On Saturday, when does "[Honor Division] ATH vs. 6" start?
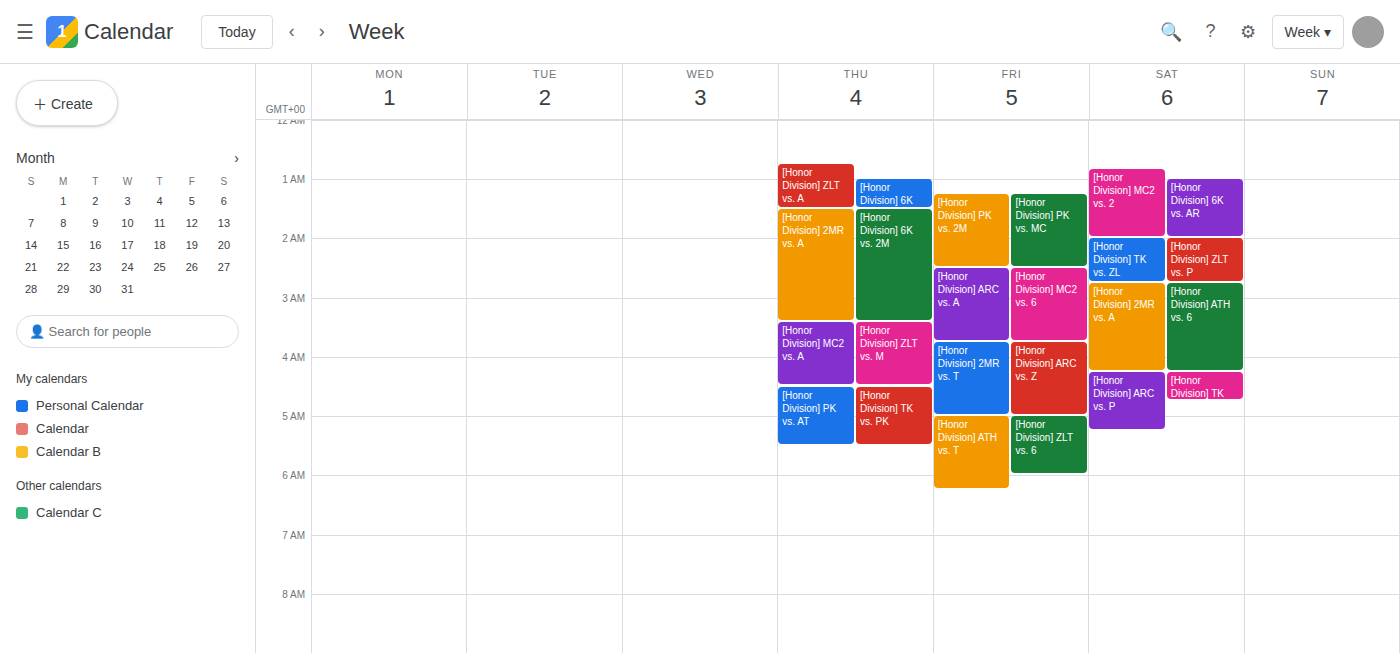
2:45 AM